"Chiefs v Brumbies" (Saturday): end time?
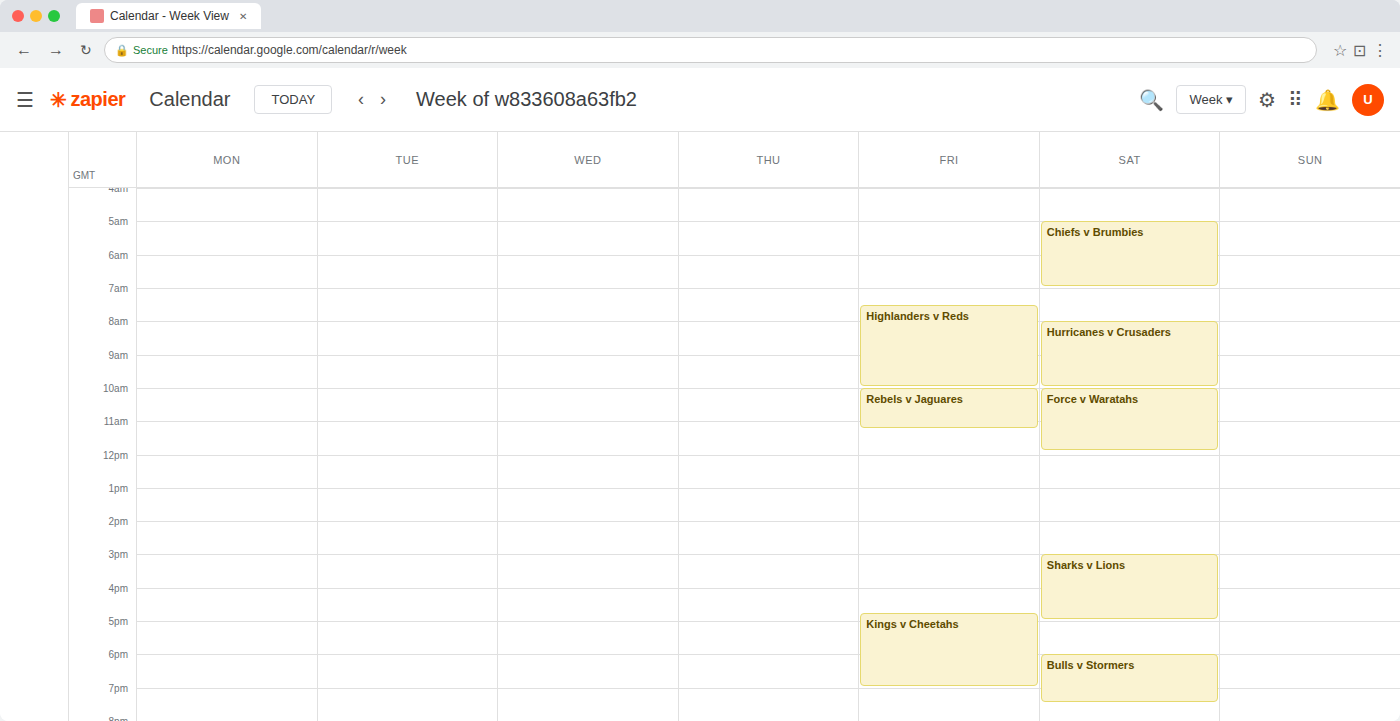
7:00 AM